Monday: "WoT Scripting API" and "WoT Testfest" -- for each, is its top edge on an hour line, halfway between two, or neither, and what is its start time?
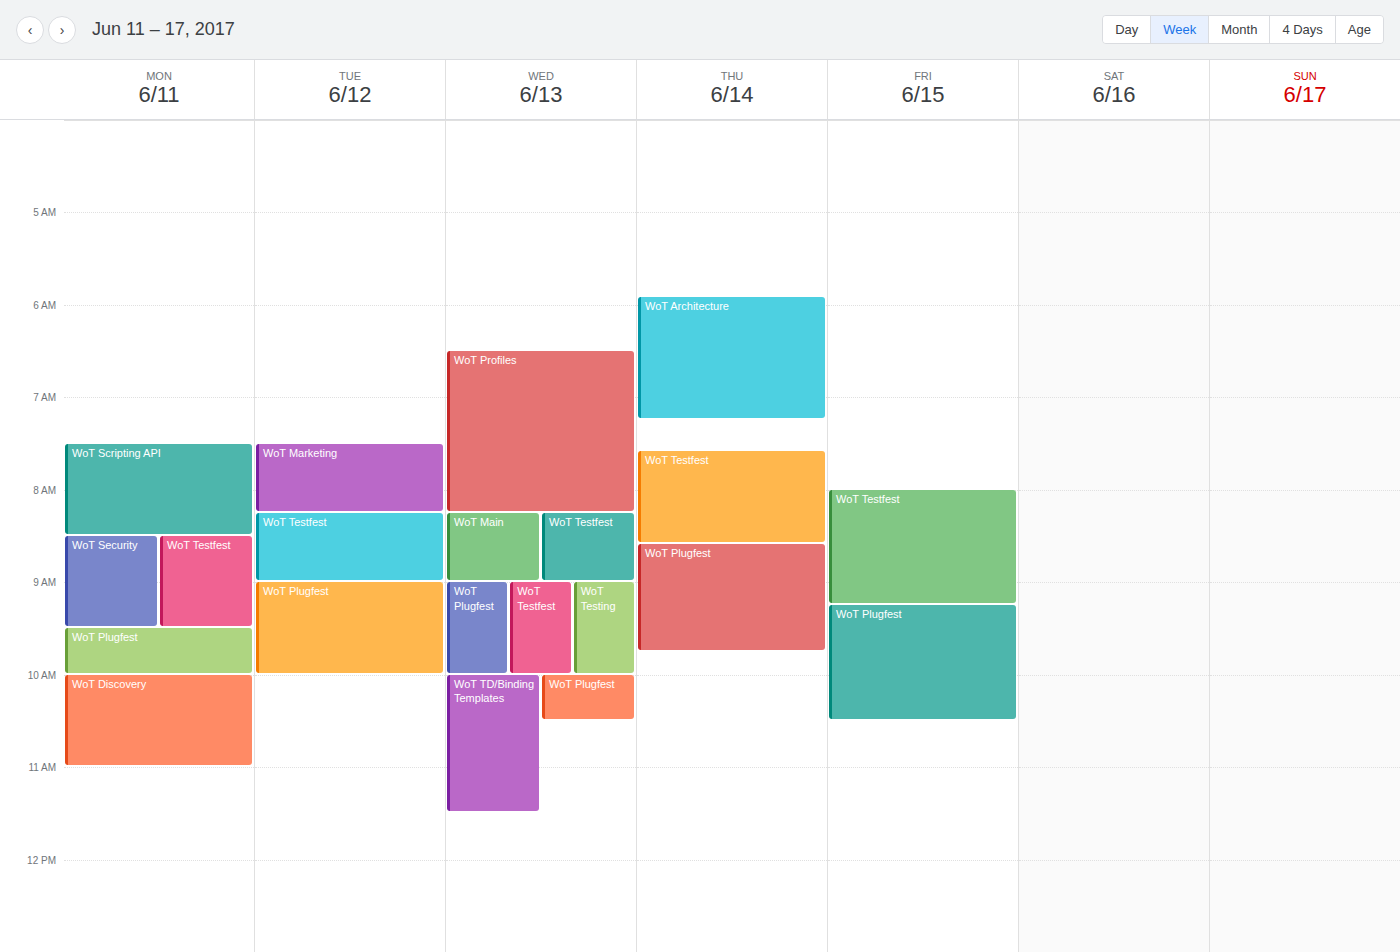
"WoT Scripting API": 7:30 AM, halfway between the 7 AM and 8 AM lines. "WoT Testfest": 8:30 AM, halfway between the 8 AM and 9 AM lines.